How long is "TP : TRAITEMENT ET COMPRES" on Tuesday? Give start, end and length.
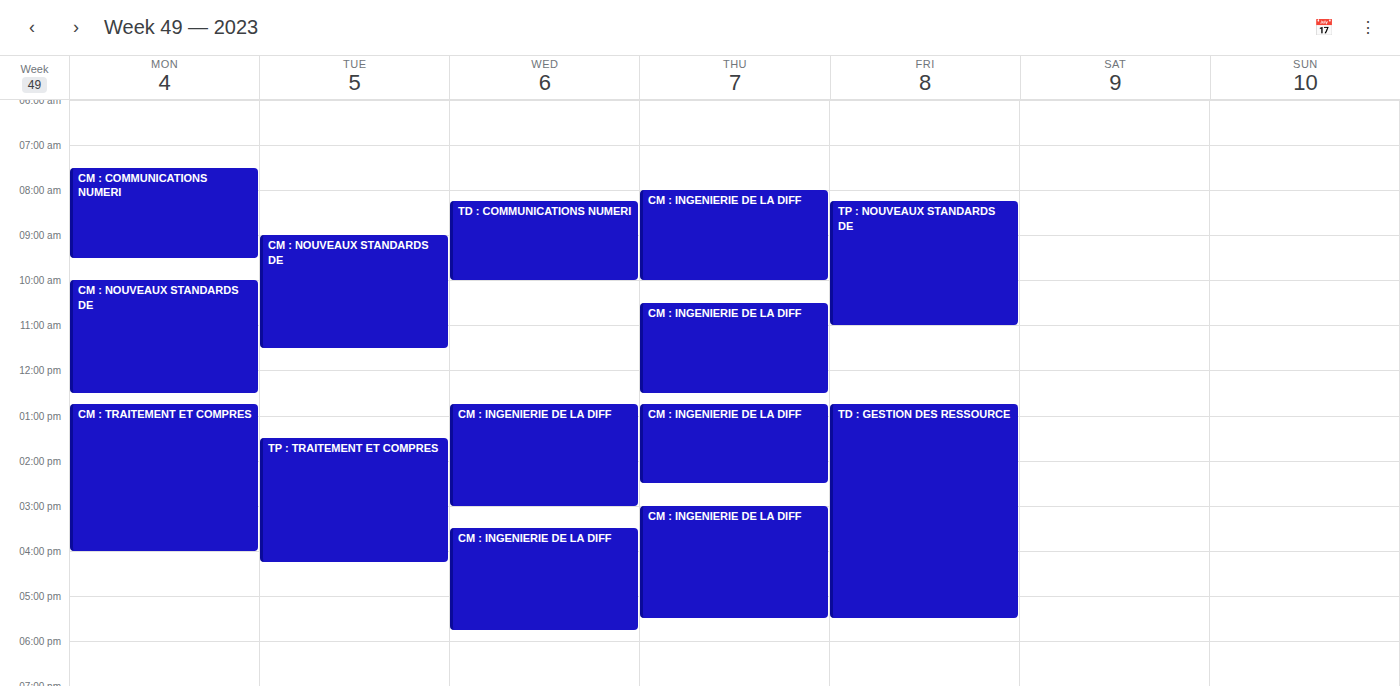
1:30 PM to 4:15 PM, 2 hours 45 minutes